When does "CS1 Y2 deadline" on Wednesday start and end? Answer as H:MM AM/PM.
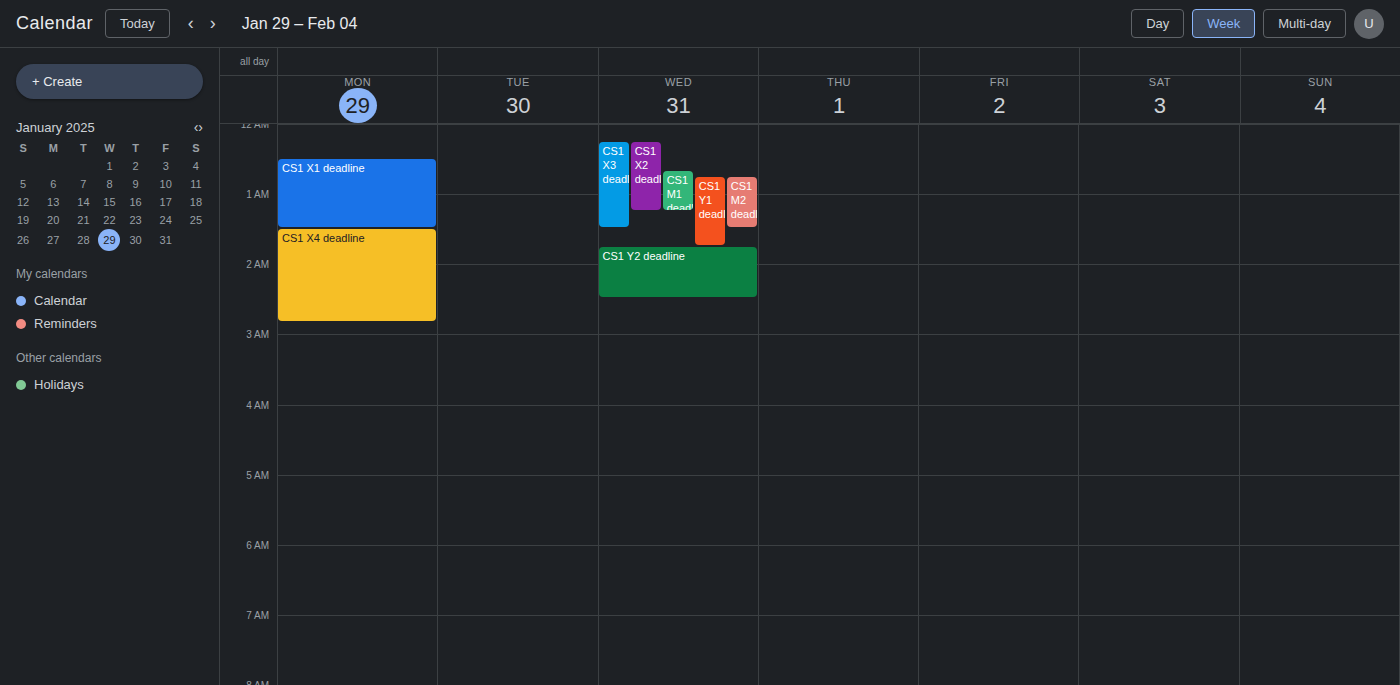
1:45 AM to 2:30 AM